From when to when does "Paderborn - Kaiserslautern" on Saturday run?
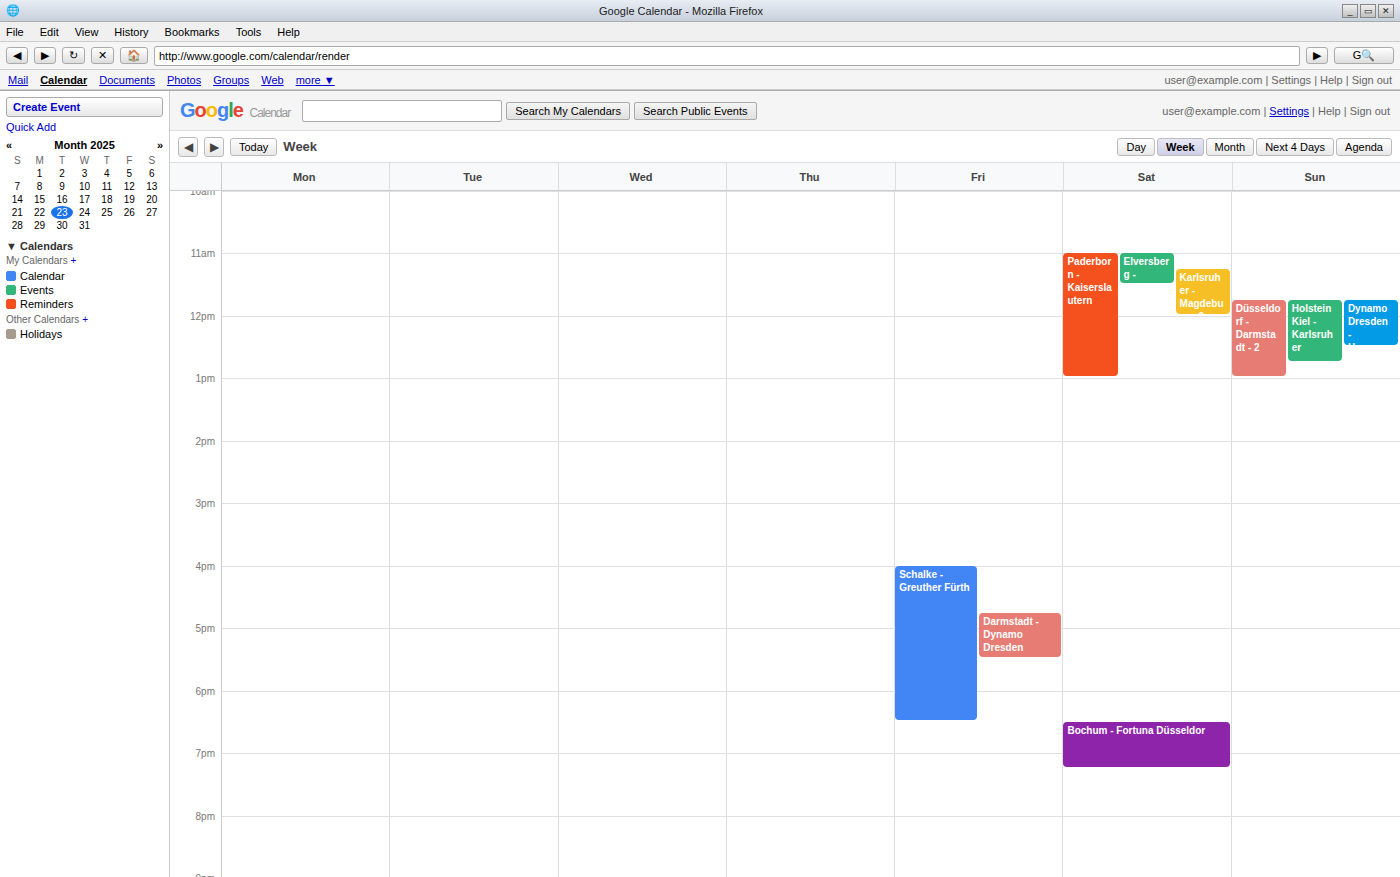
11:00 AM to 1:00 PM